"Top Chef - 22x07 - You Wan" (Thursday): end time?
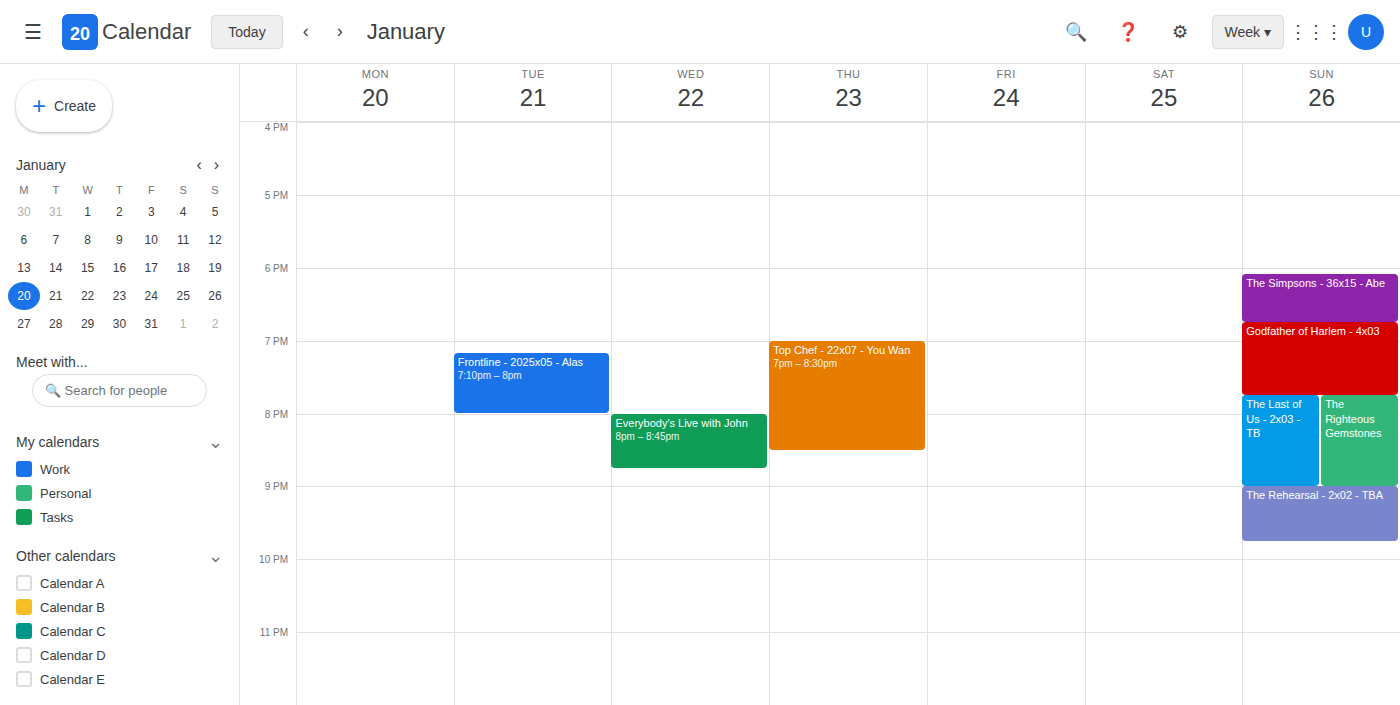
8:30 PM